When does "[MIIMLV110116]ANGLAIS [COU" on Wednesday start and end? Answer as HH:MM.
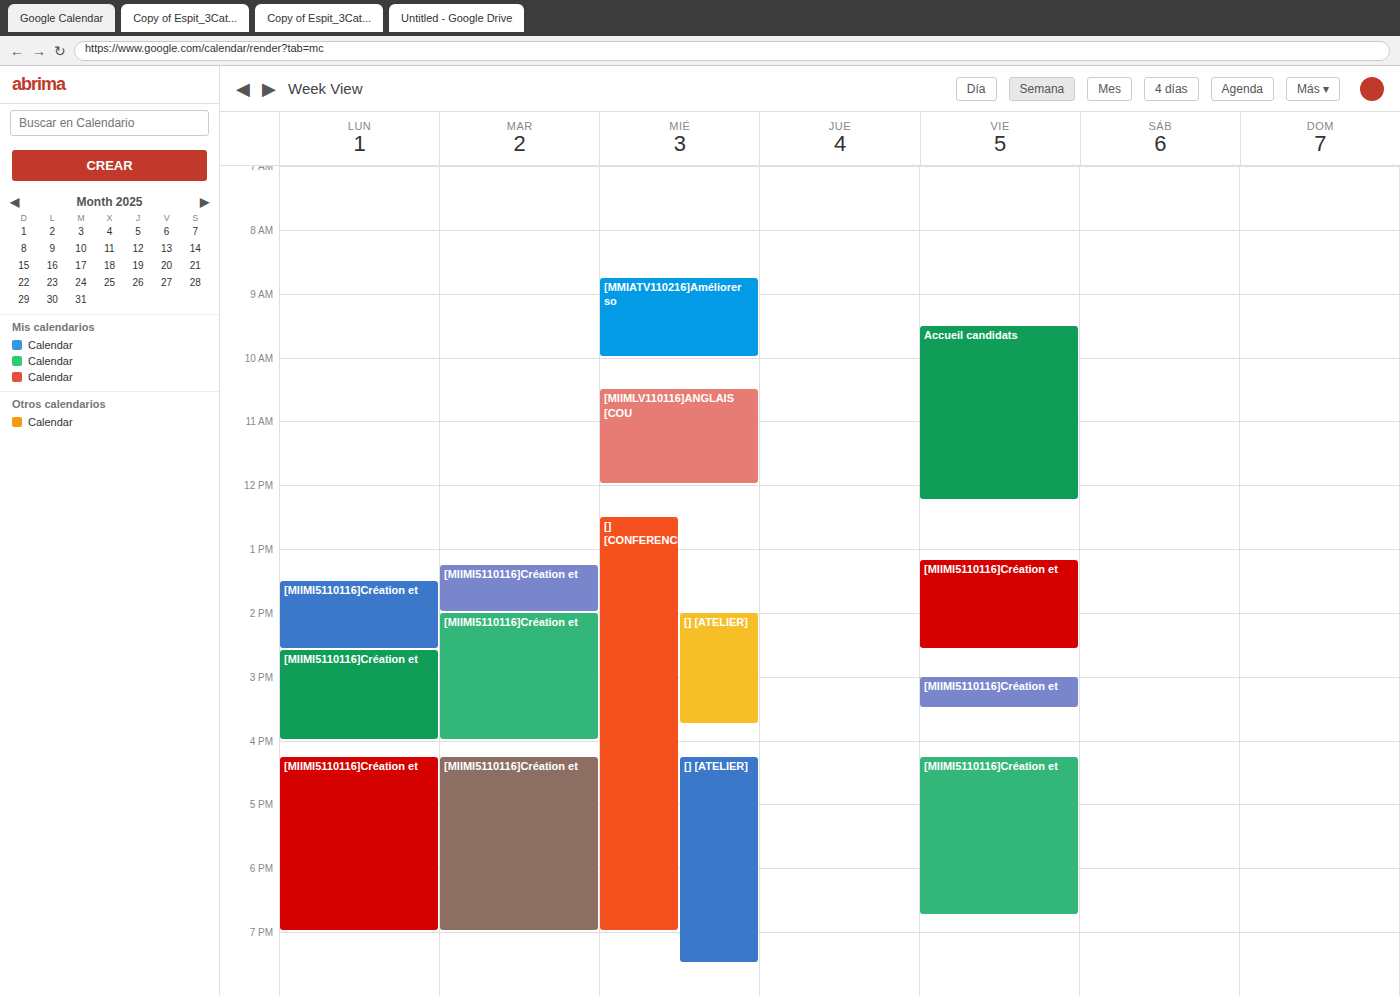
10:30 to 12:00